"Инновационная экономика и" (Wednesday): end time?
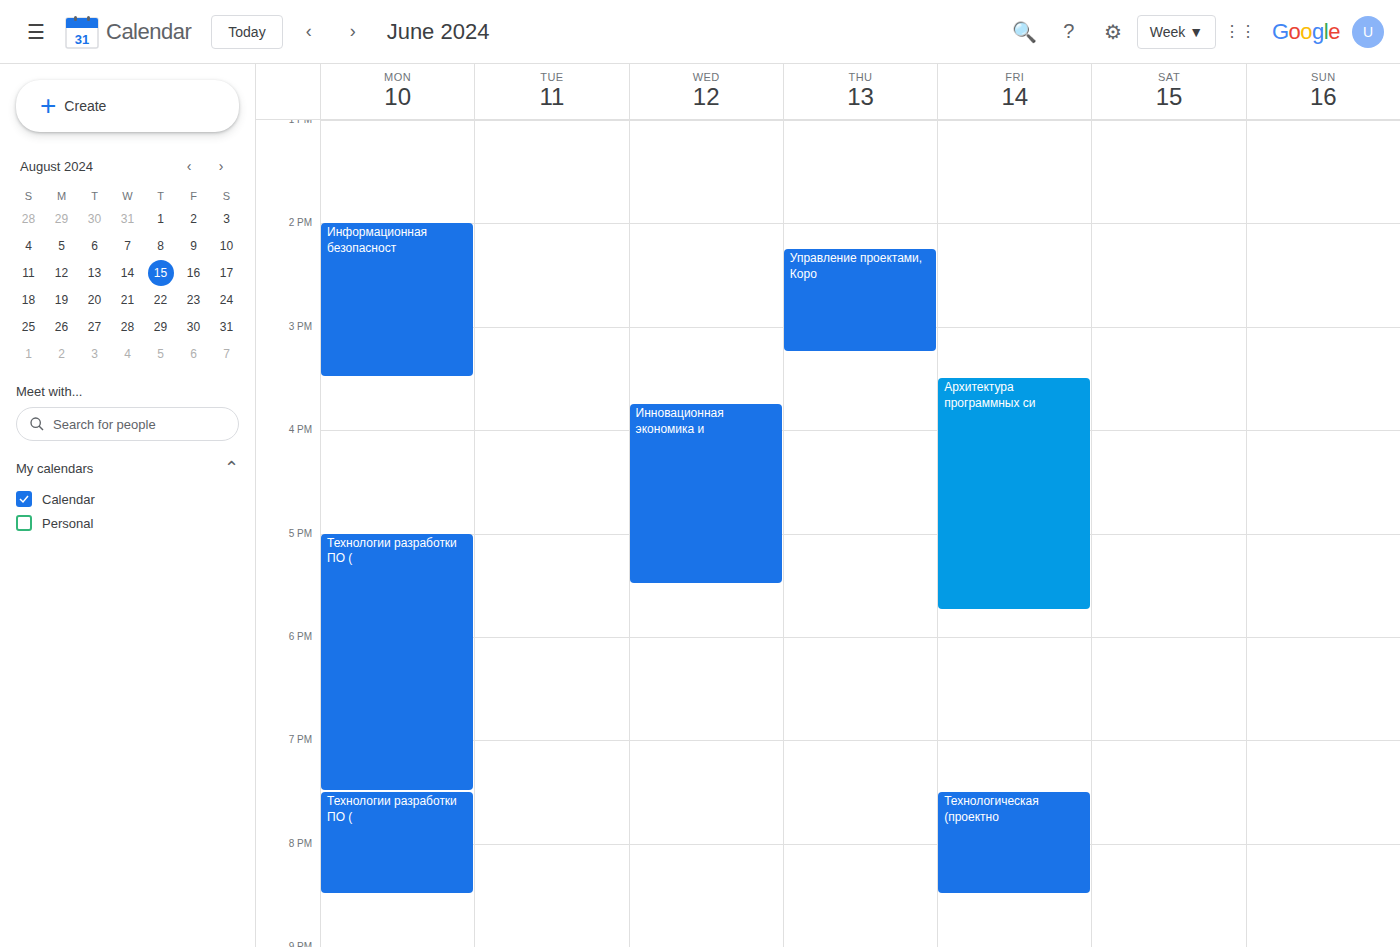
5:30 PM